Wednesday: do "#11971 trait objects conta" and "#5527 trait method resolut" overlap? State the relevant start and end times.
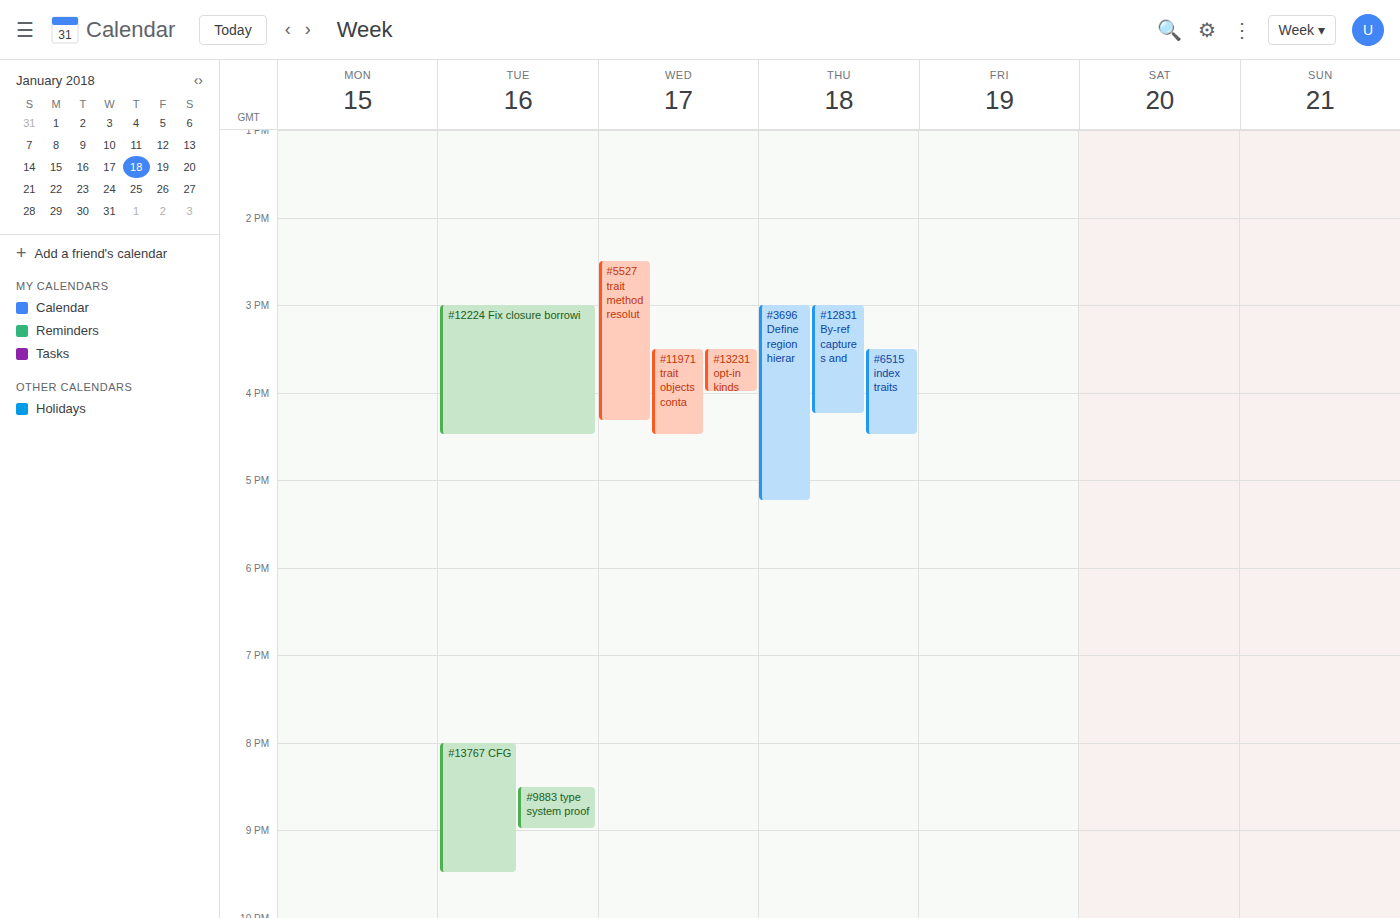
"#11971 trait objects conta" starts at 3:30 PM, before "#5527 trait method resolut" ends at 4:20 PM -- they overlap.